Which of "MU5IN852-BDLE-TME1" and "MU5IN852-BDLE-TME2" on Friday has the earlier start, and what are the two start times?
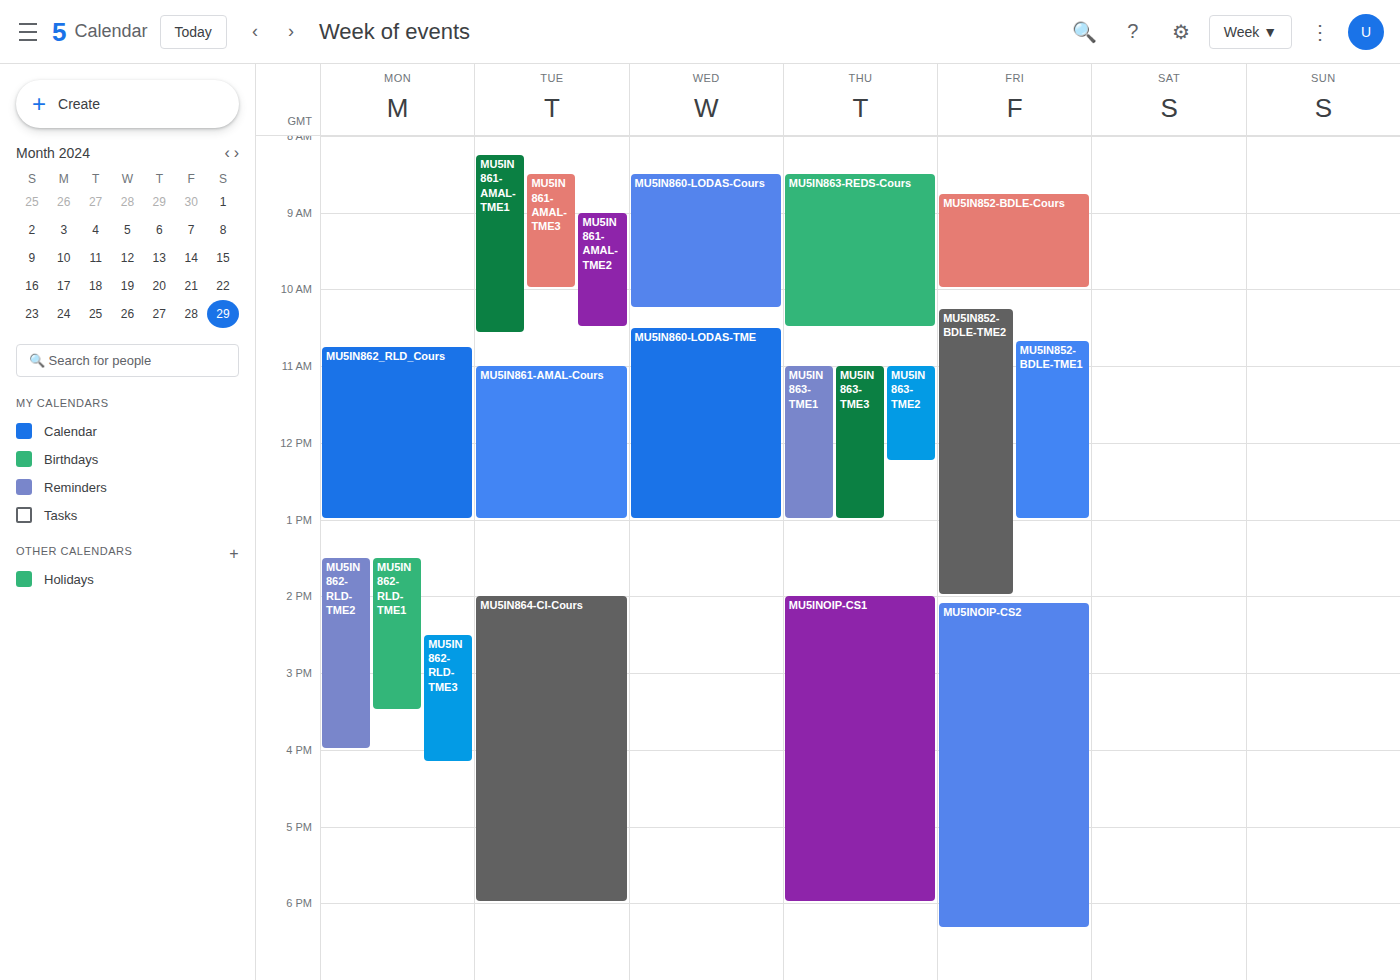
"MU5IN852-BDLE-TME2" 10:15; "MU5IN852-BDLE-TME1" 10:40.